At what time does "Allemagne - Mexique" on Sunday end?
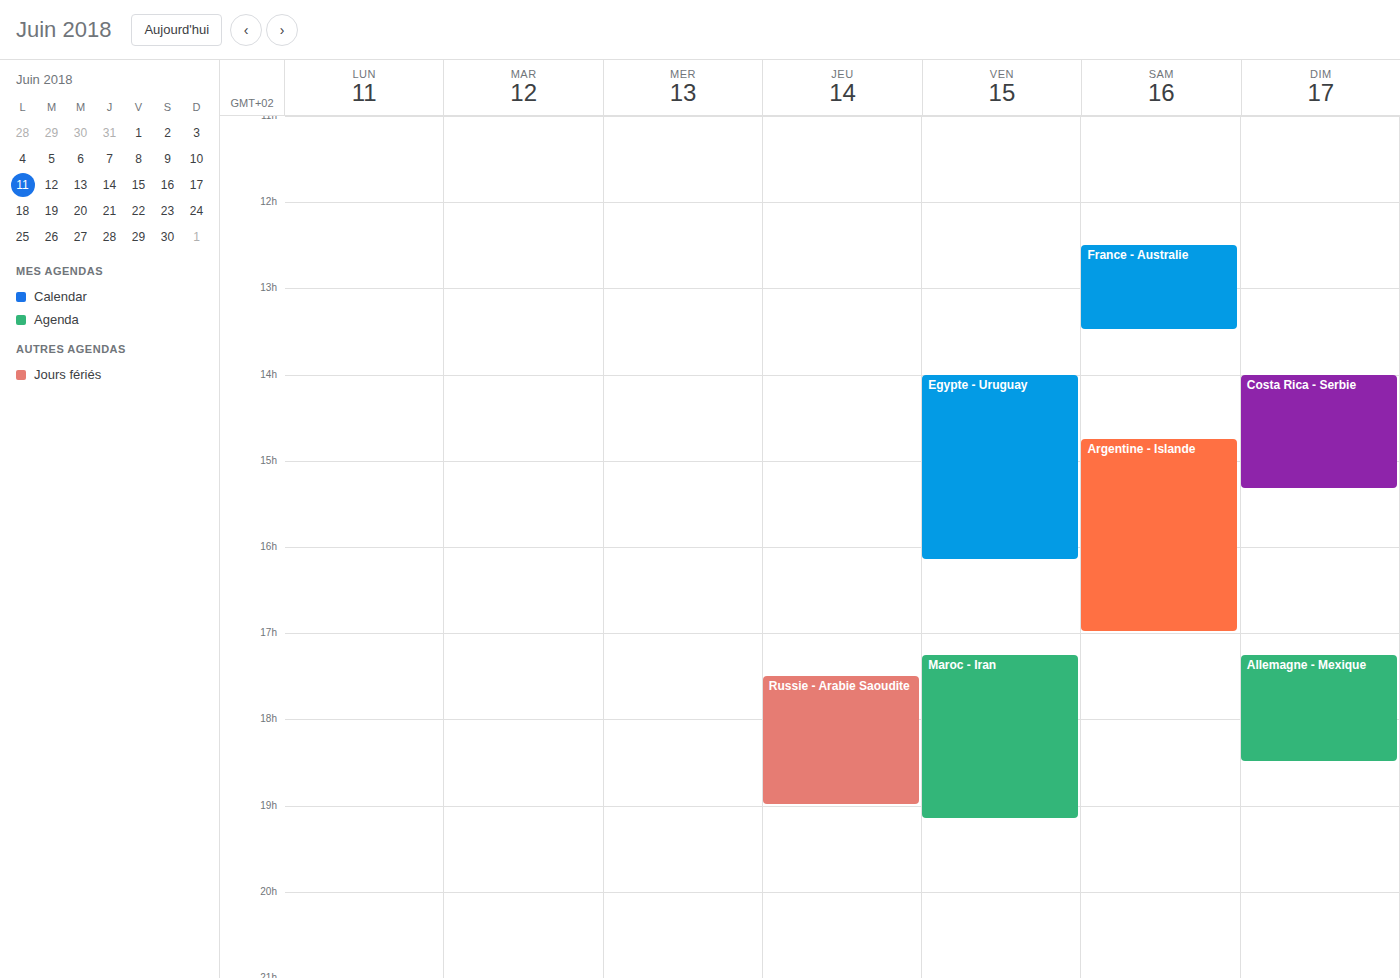
6:30 PM